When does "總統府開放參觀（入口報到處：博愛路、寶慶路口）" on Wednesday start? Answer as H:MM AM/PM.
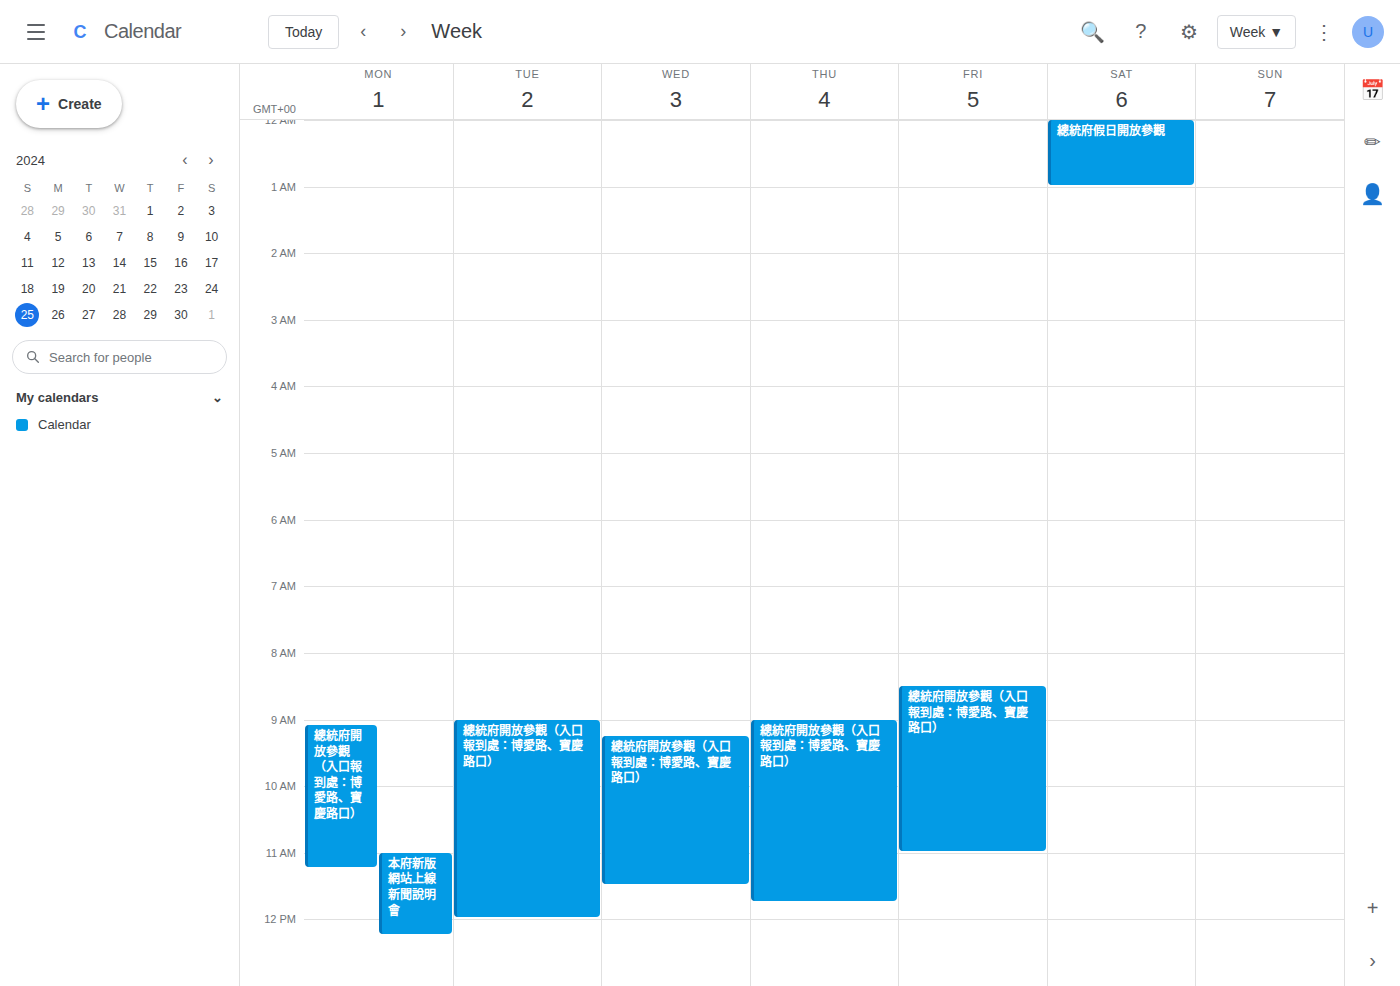
9:15 AM